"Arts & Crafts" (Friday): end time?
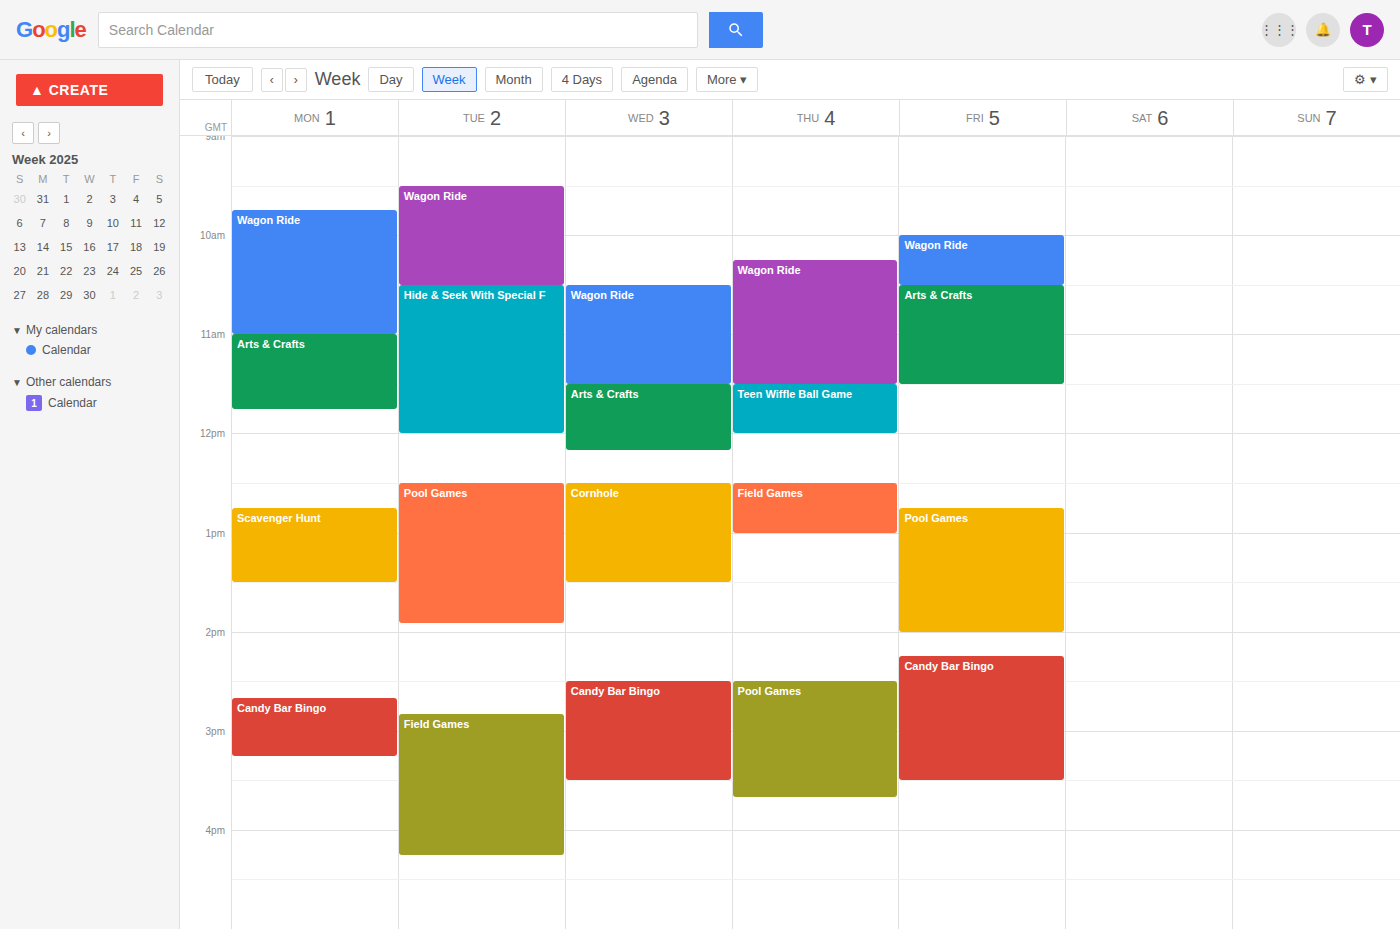
11:30